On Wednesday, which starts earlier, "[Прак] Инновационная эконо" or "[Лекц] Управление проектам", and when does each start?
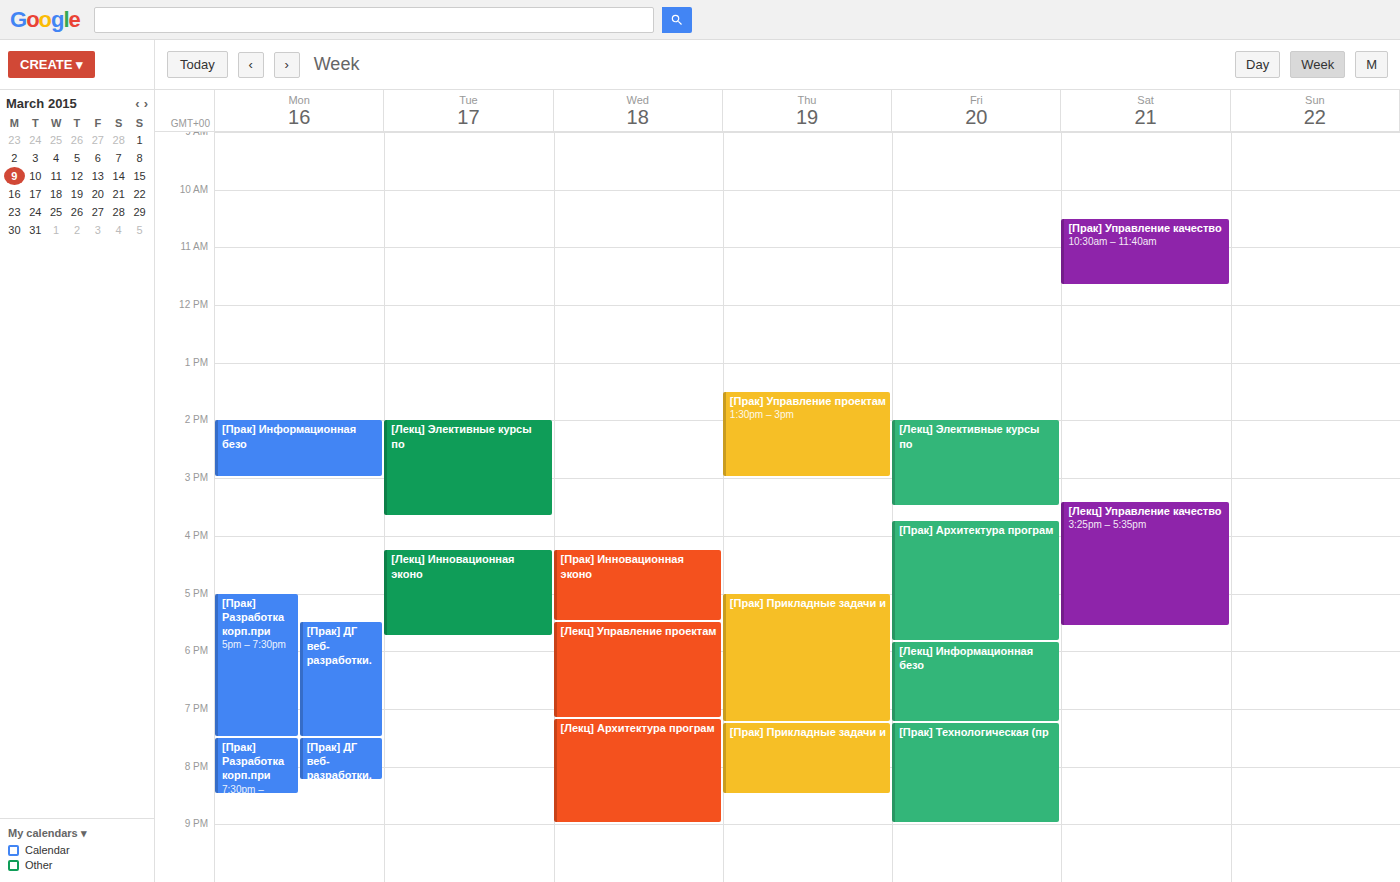
"[Прак] Инновационная эконо" 4:15 PM; "[Лекц] Управление проектам" 5:30 PM.